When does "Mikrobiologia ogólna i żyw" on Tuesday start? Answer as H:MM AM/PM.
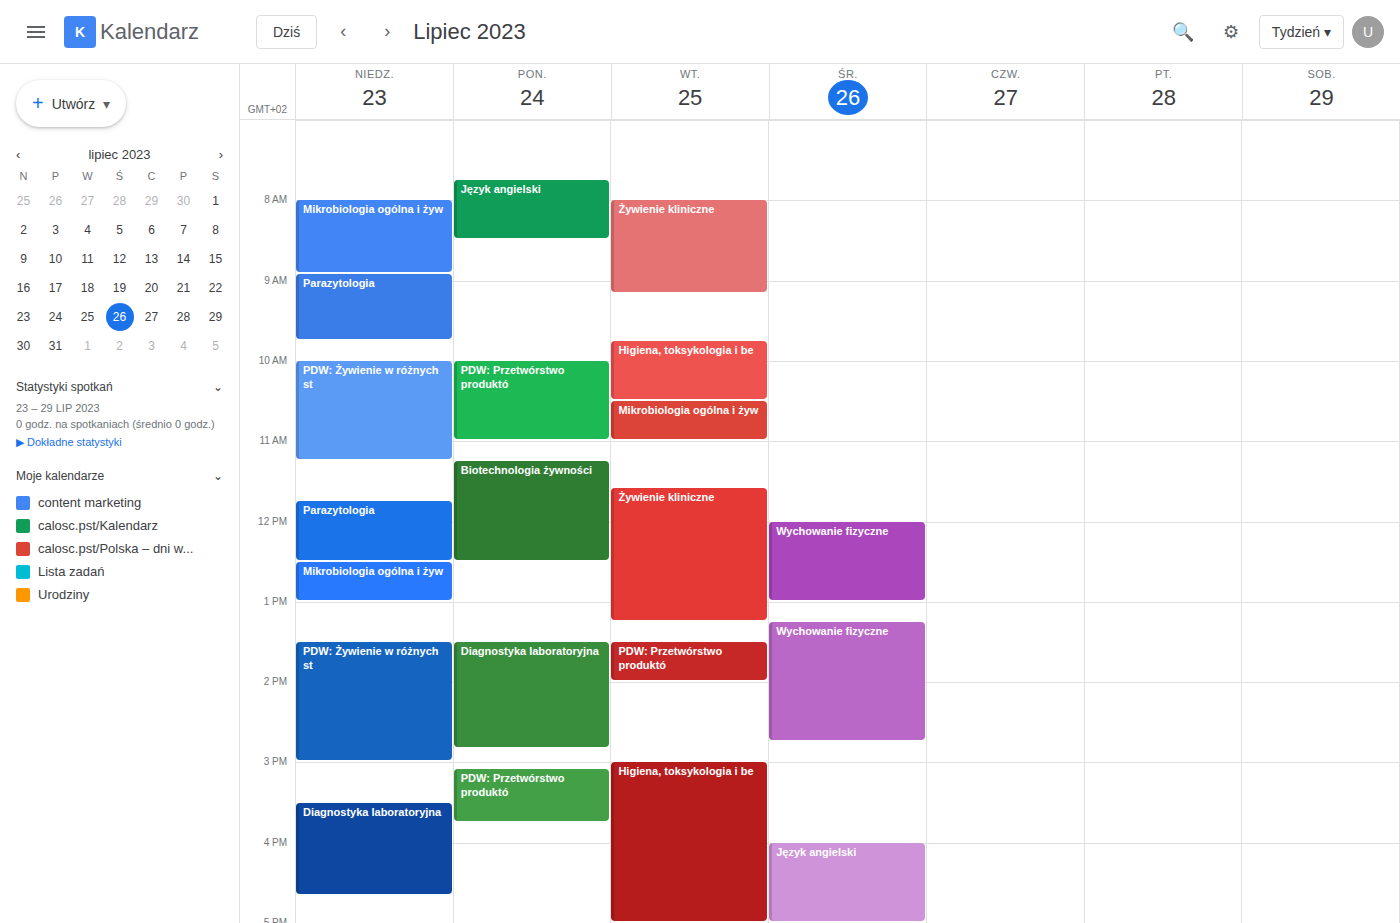
10:30 AM